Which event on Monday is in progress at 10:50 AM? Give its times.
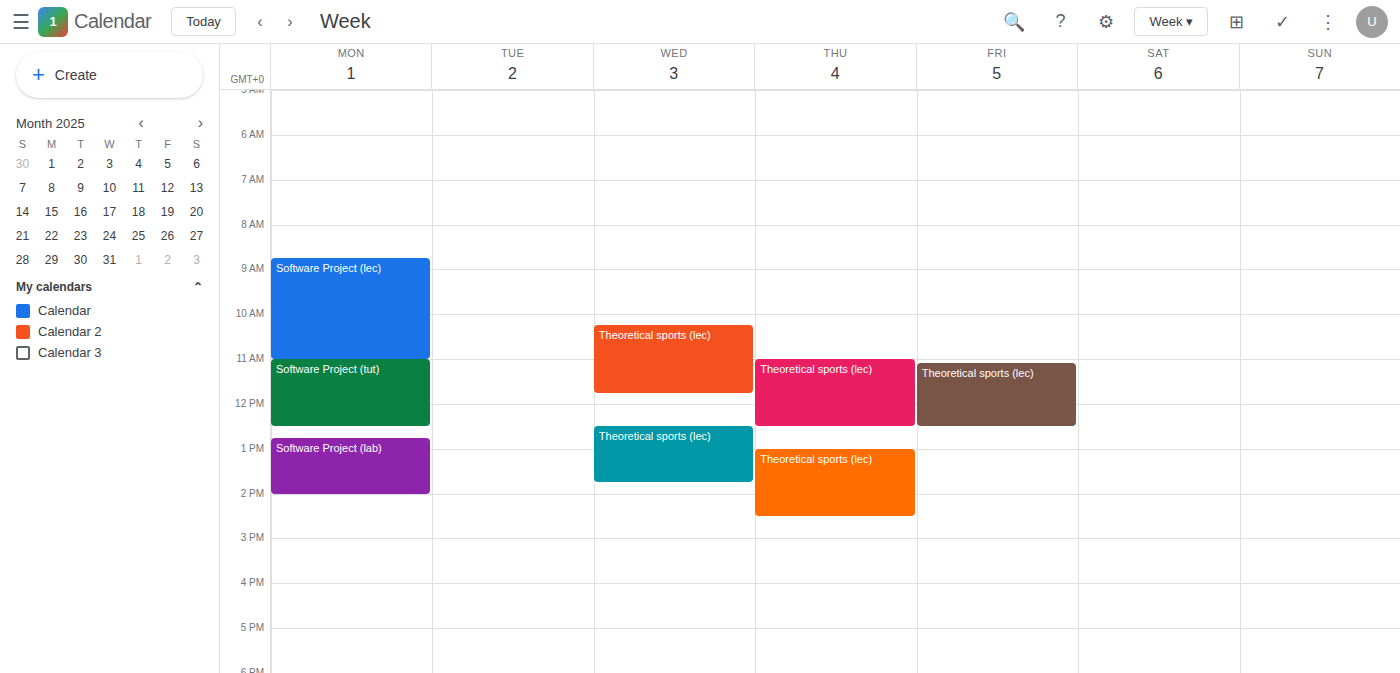
"Software Project (lec)", 8:45 AM to 11:00 AM